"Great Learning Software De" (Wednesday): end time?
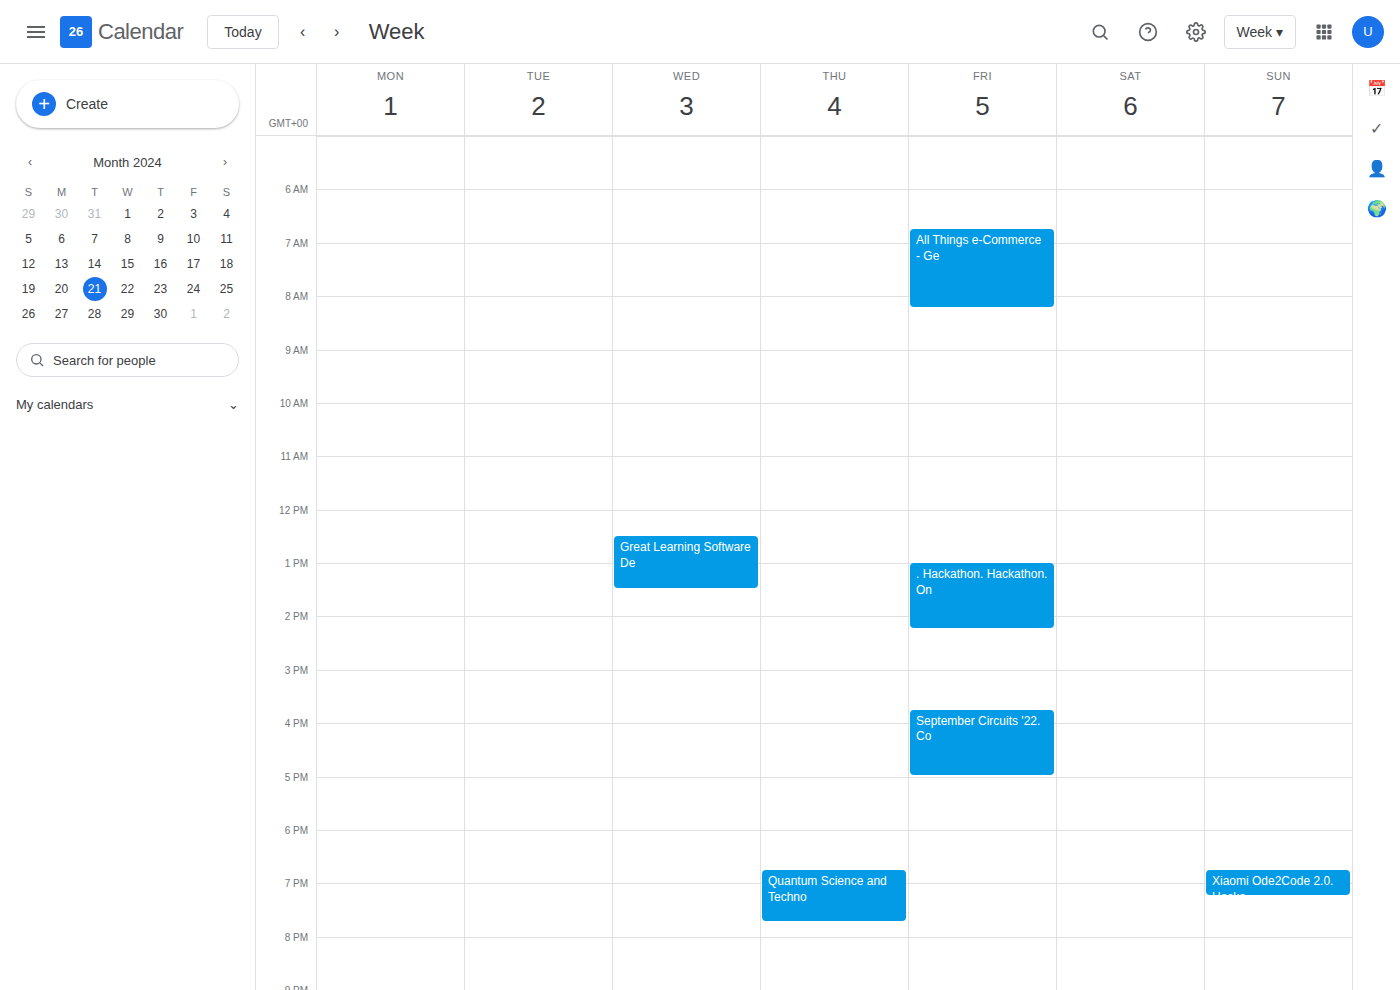
1:30 PM